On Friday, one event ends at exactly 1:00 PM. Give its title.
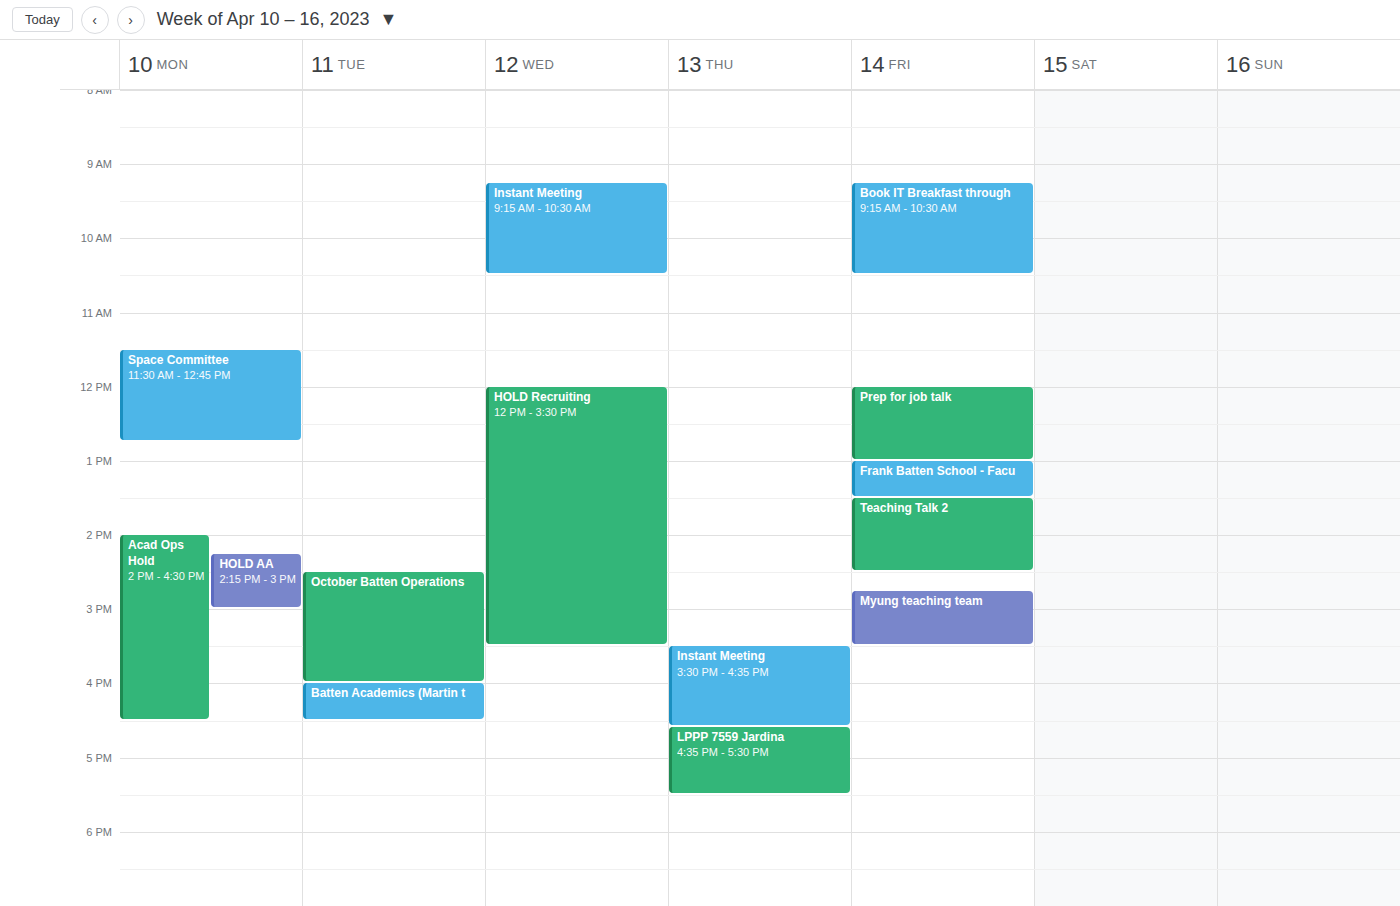
"Prep for job talk"